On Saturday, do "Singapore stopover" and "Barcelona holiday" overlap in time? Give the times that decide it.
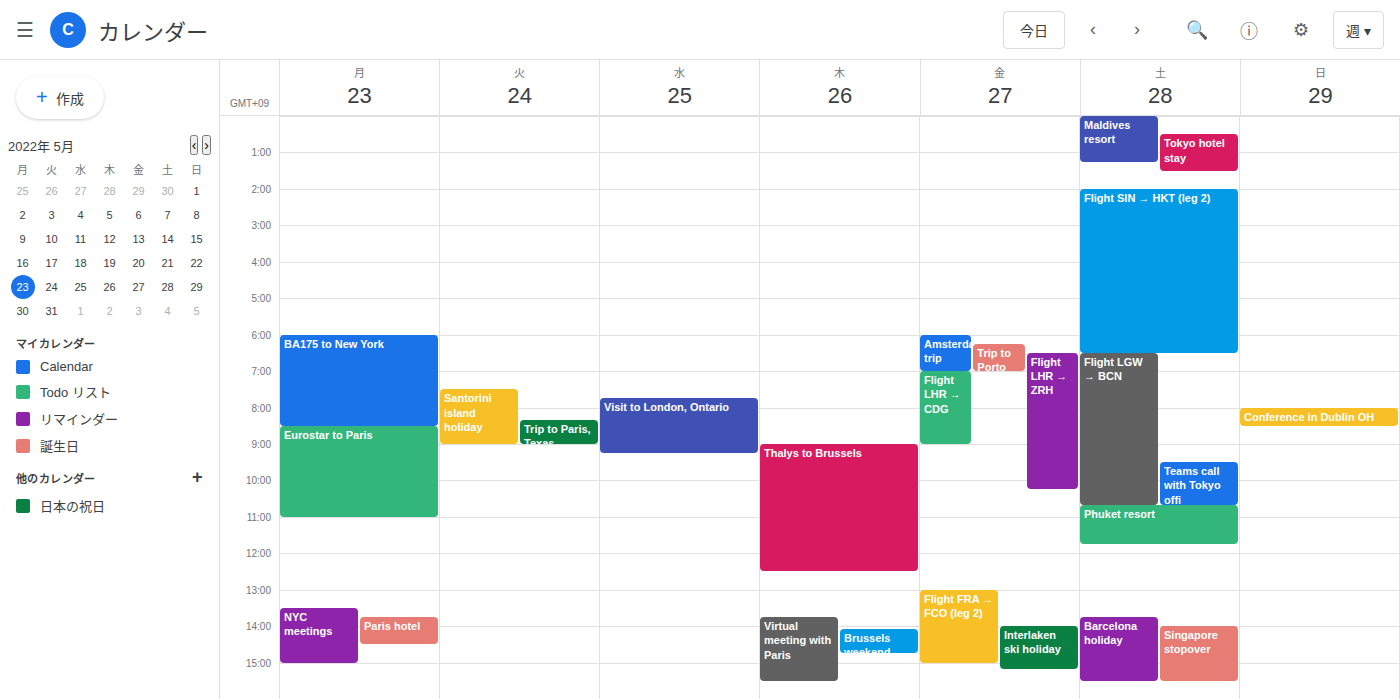
"Singapore stopover" starts at 2:00 PM, before "Barcelona holiday" ends at 3:30 PM -- they overlap.